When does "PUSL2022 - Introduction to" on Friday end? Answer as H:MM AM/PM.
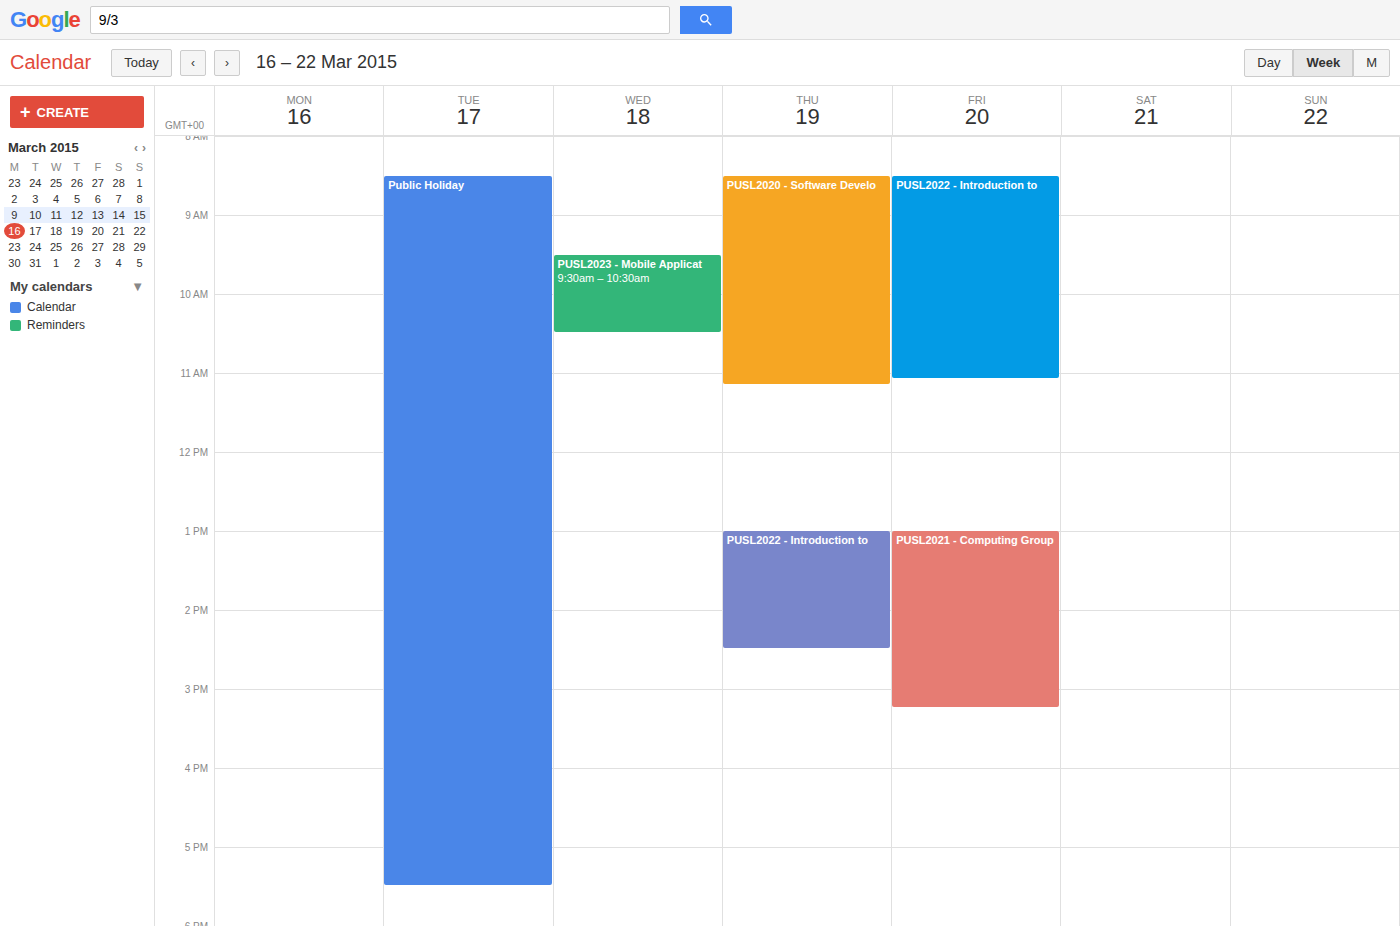
11:05 AM